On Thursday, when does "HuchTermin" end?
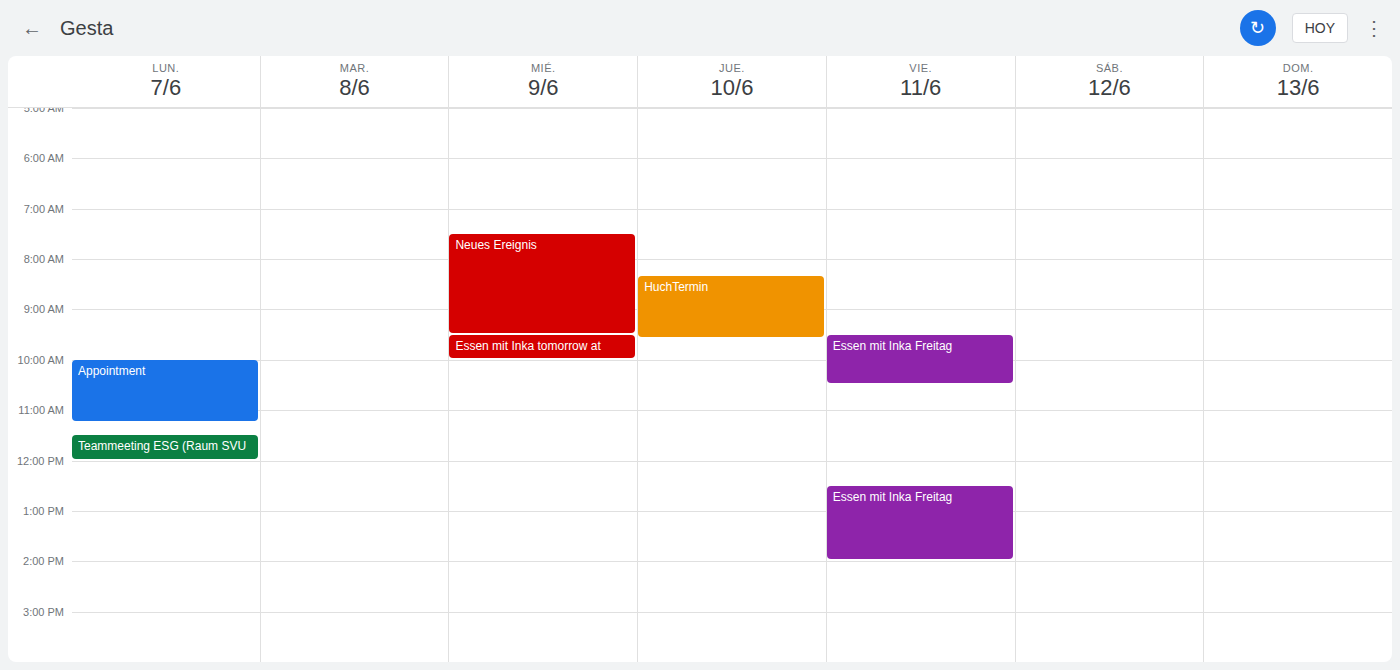
9:35 AM